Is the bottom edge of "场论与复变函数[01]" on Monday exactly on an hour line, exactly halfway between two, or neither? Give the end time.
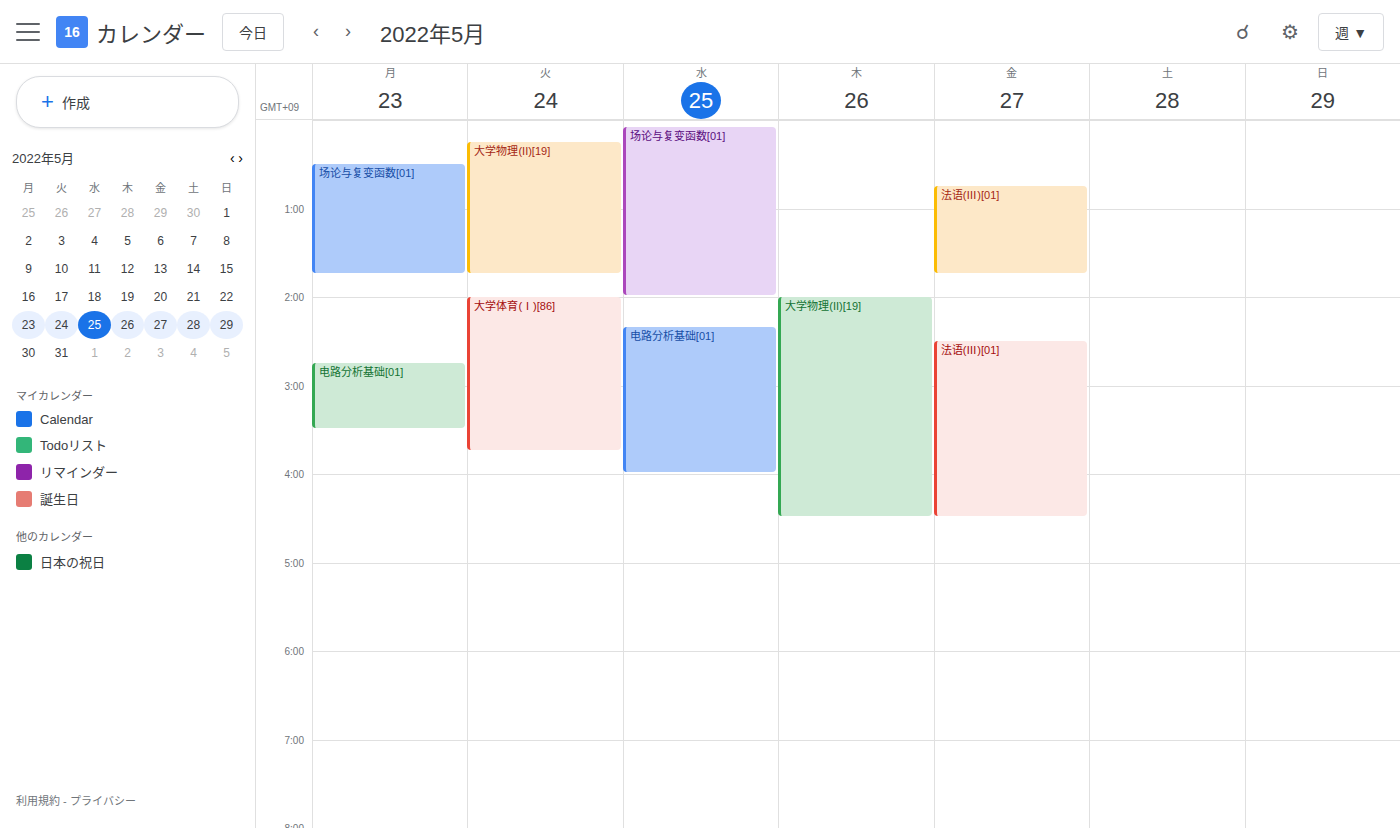
1:45 AM -- neither: three quarters of the way from the 1 AM line to the 2 AM line.